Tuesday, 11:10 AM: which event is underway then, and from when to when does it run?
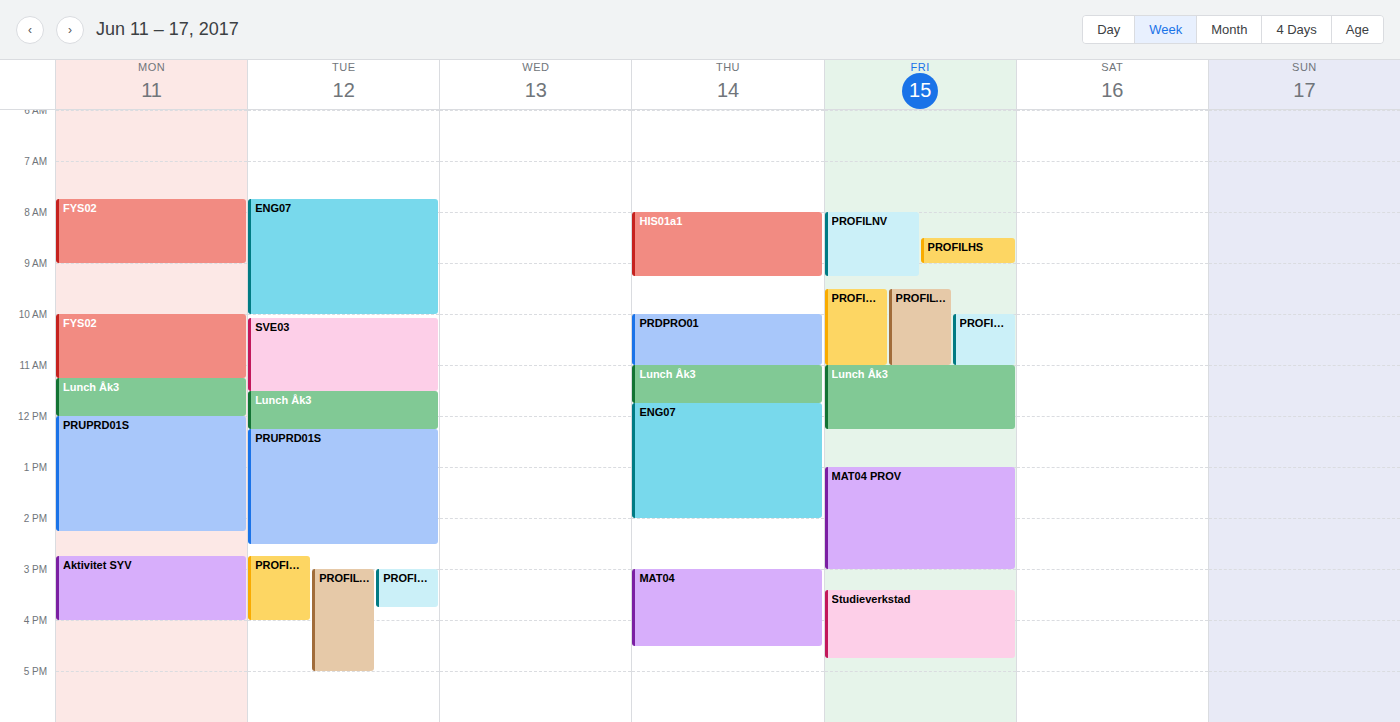
"SVE03", 10:05 AM to 11:30 AM